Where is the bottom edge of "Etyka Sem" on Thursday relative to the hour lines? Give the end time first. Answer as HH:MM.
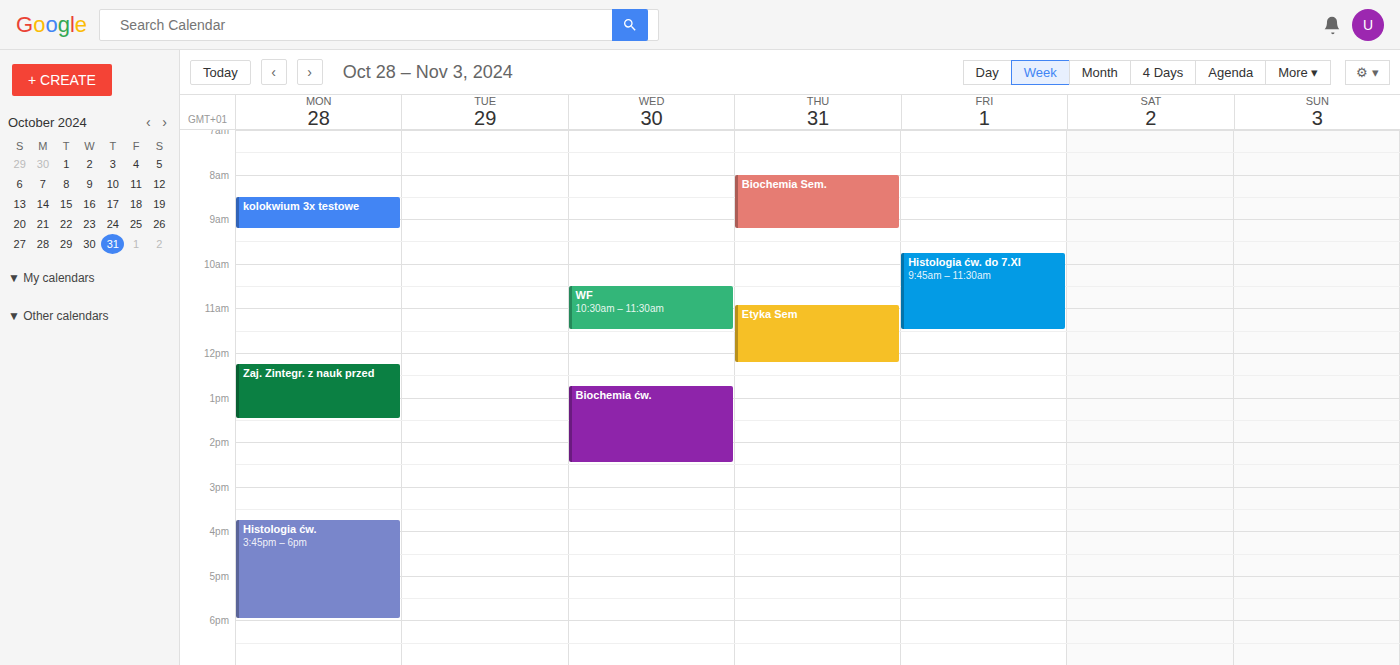
12:15 -- neither: a quarter of the way from the 12:00 line to the 13:00 line.